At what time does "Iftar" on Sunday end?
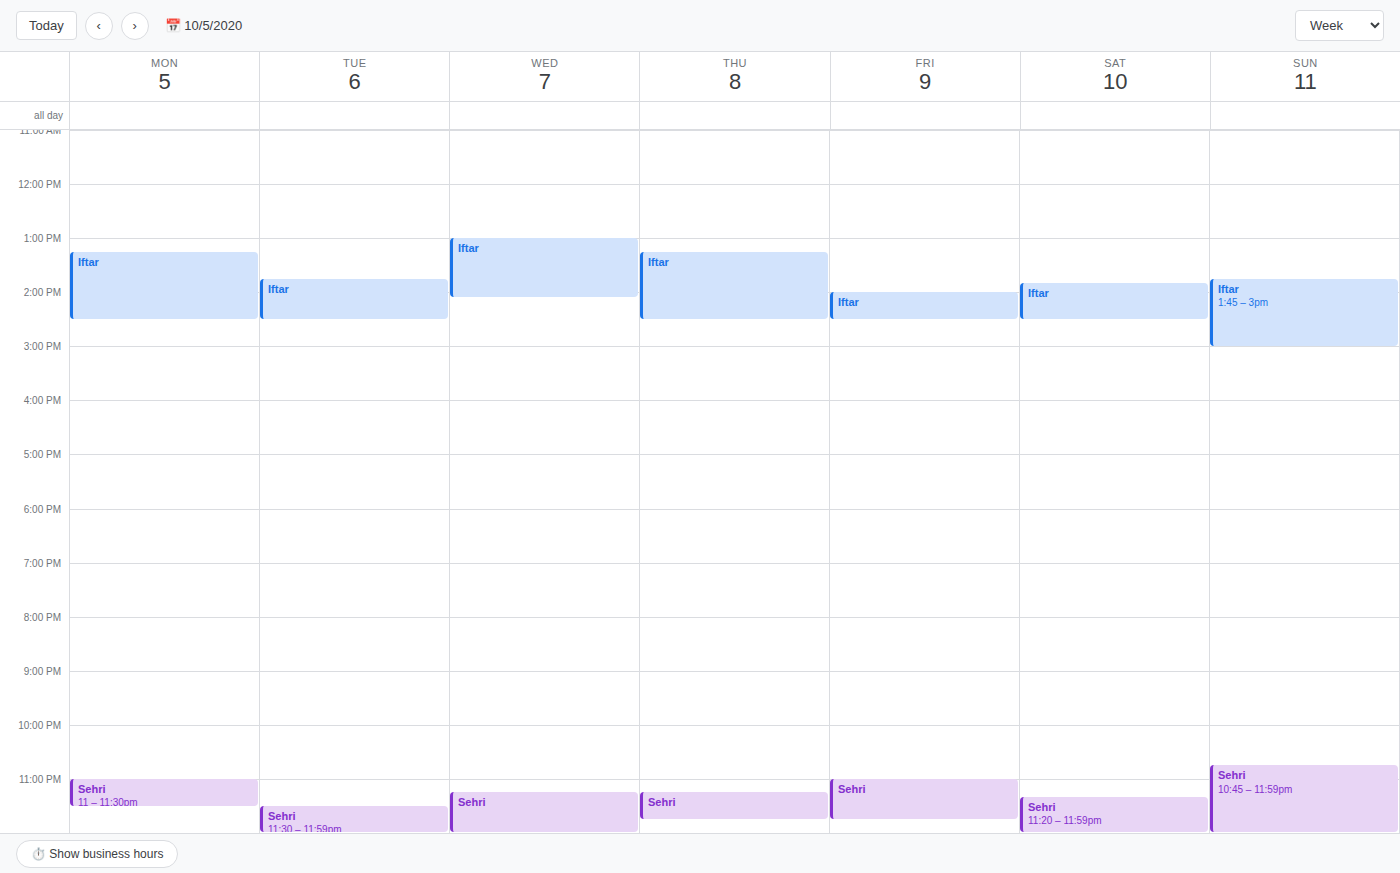
3:00 PM